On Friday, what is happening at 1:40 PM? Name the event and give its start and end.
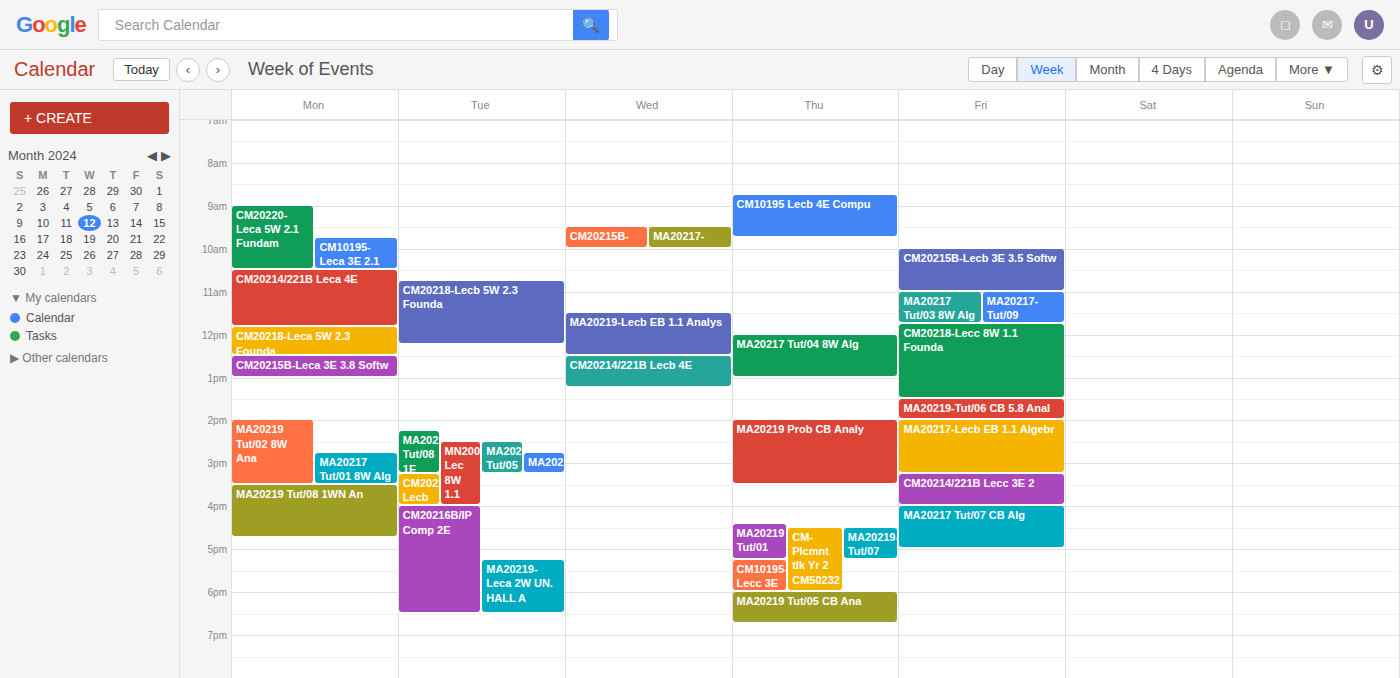
"MA20219-Tut/06 CB 5.8 Anal", 1:30 PM to 2:00 PM